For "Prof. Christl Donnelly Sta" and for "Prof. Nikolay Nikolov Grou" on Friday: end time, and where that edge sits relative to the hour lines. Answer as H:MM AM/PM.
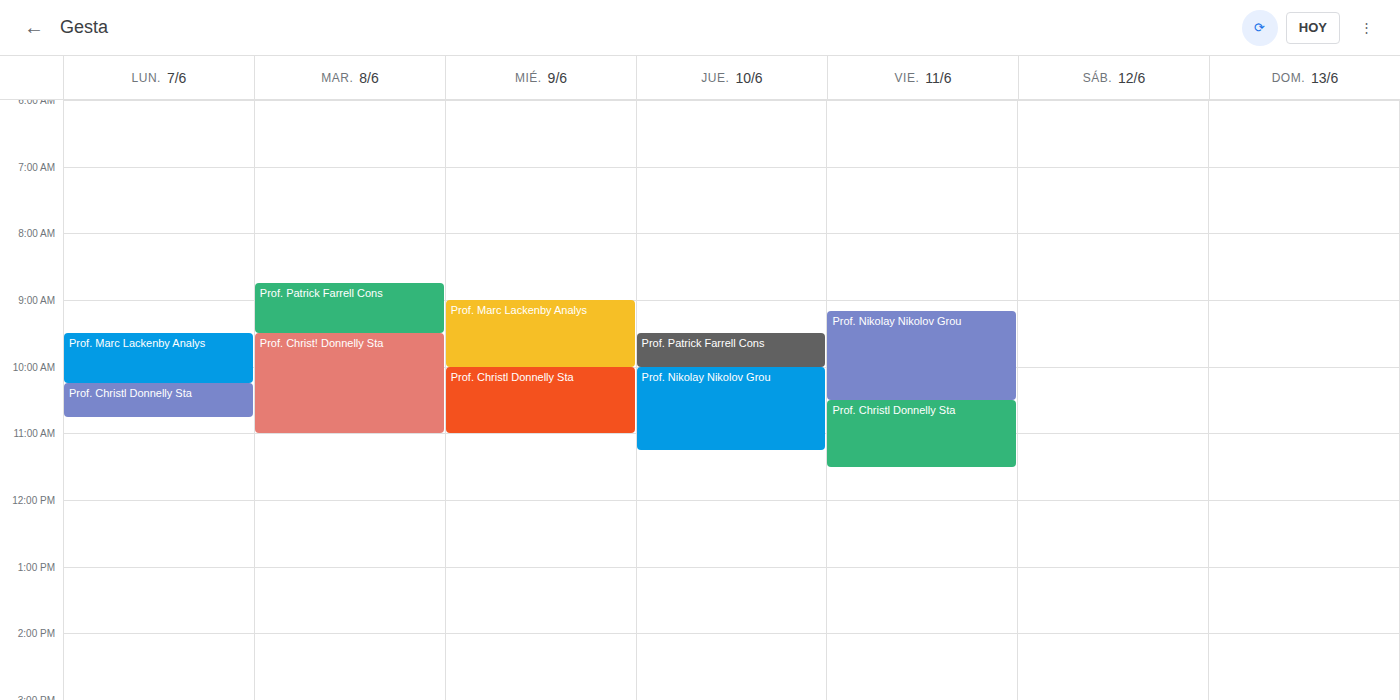
"Prof. Christl Donnelly Sta": 11:30 AM, halfway between the 11 AM and 12 PM lines. "Prof. Nikolay Nikolov Grou": 10:30 AM, halfway between the 10 AM and 11 AM lines.